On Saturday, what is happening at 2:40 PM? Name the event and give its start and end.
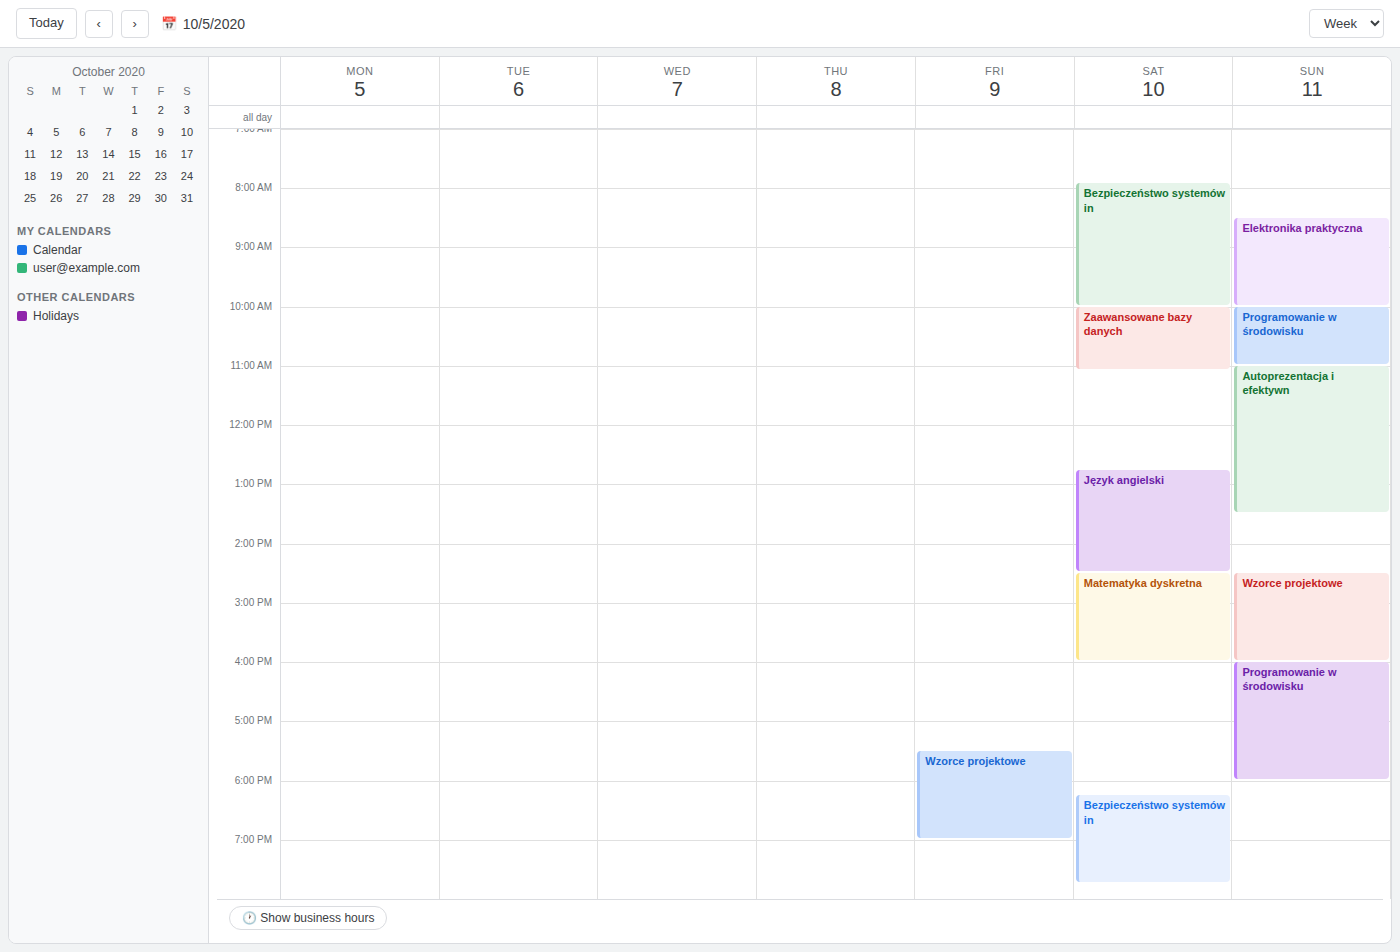
"Matematyka dyskretna", 2:30 PM to 4:00 PM